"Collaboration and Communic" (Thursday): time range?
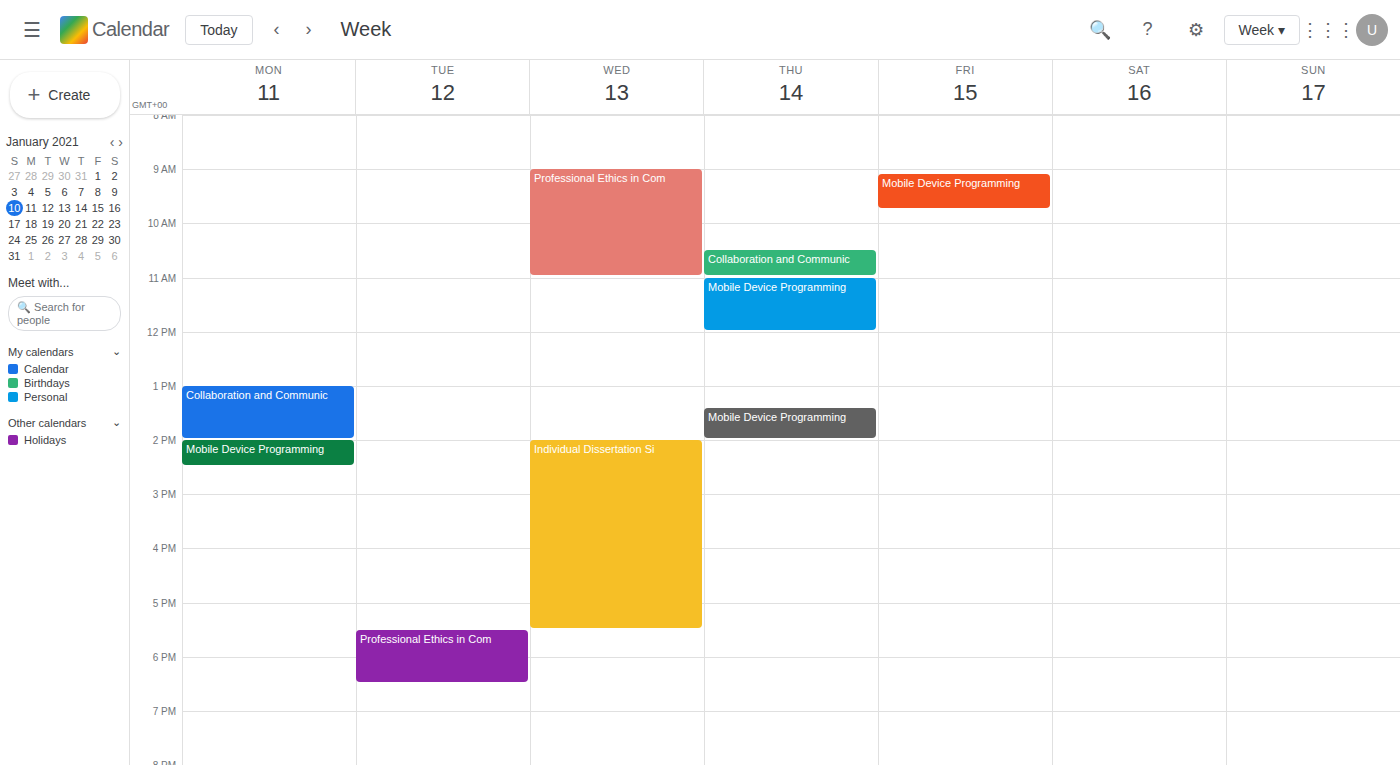
10:30 AM to 11:00 AM